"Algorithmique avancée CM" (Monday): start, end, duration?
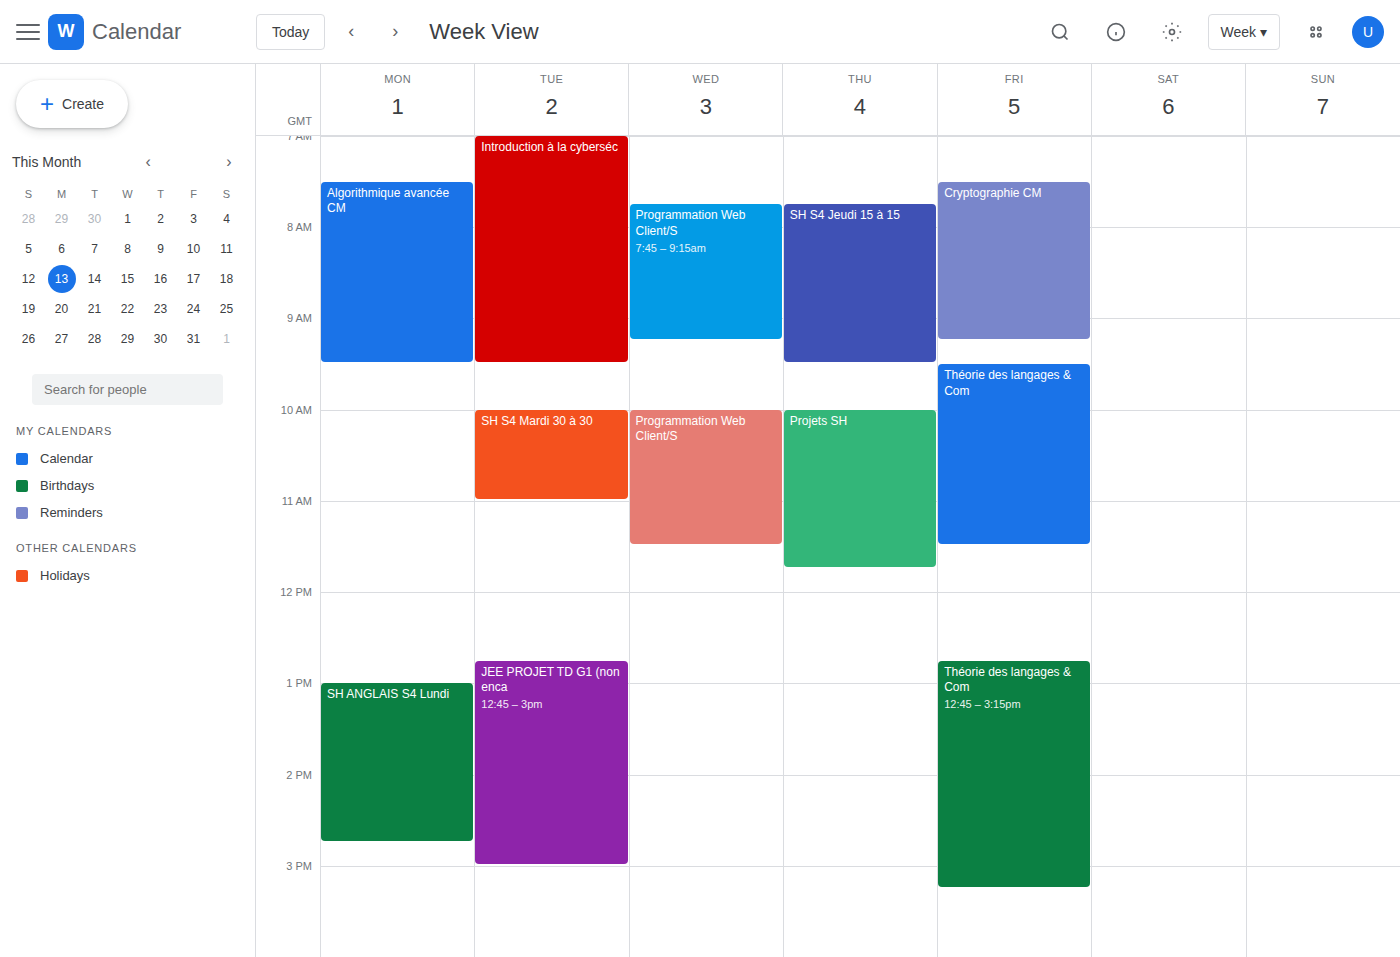
7:30 AM to 9:30 AM, 2 hours